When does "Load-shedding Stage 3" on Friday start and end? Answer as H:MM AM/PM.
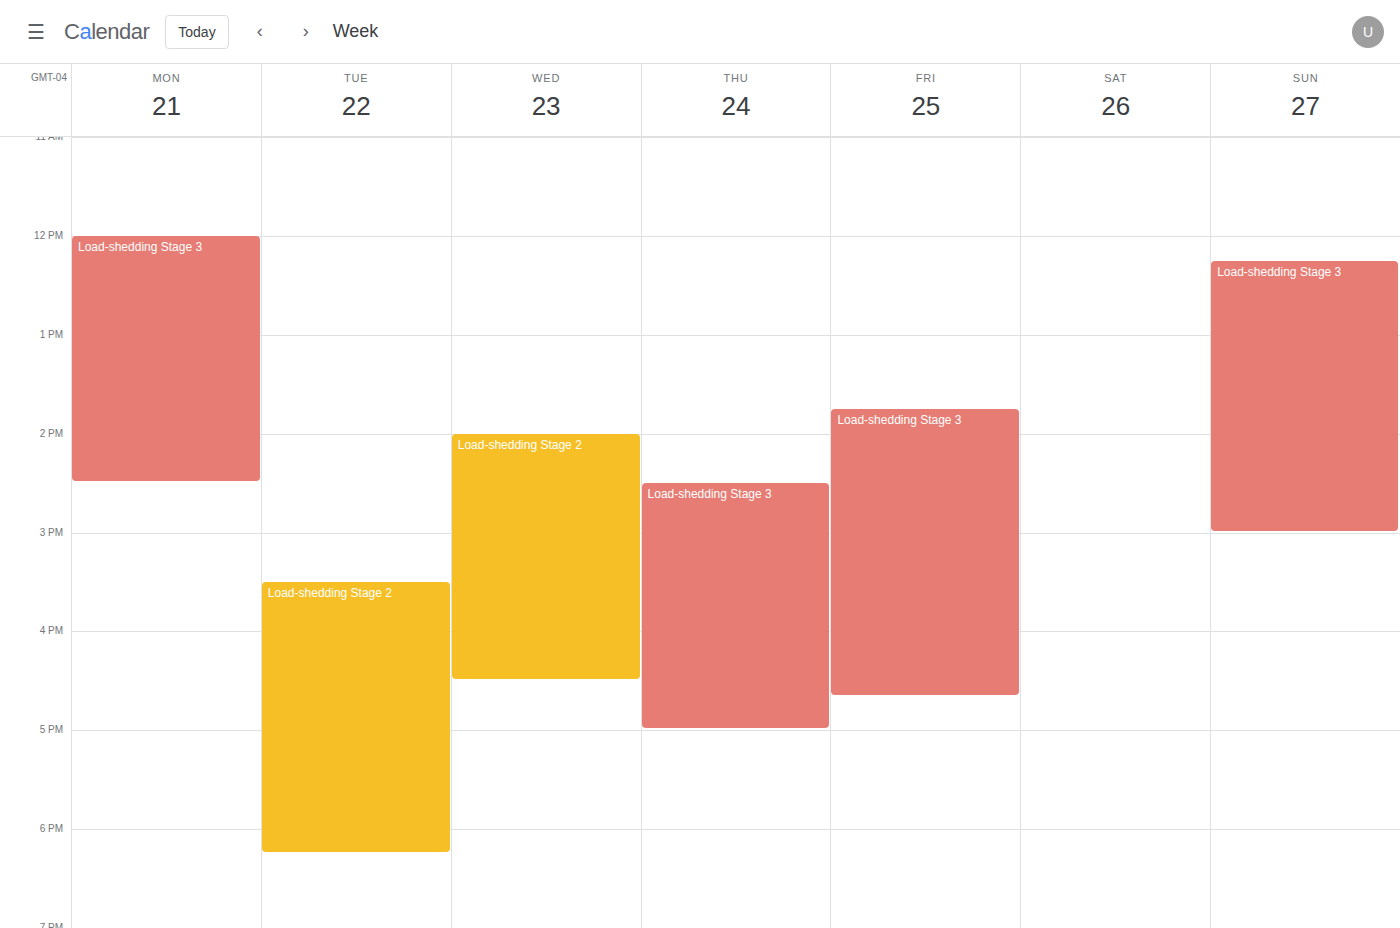
1:45 PM to 4:40 PM